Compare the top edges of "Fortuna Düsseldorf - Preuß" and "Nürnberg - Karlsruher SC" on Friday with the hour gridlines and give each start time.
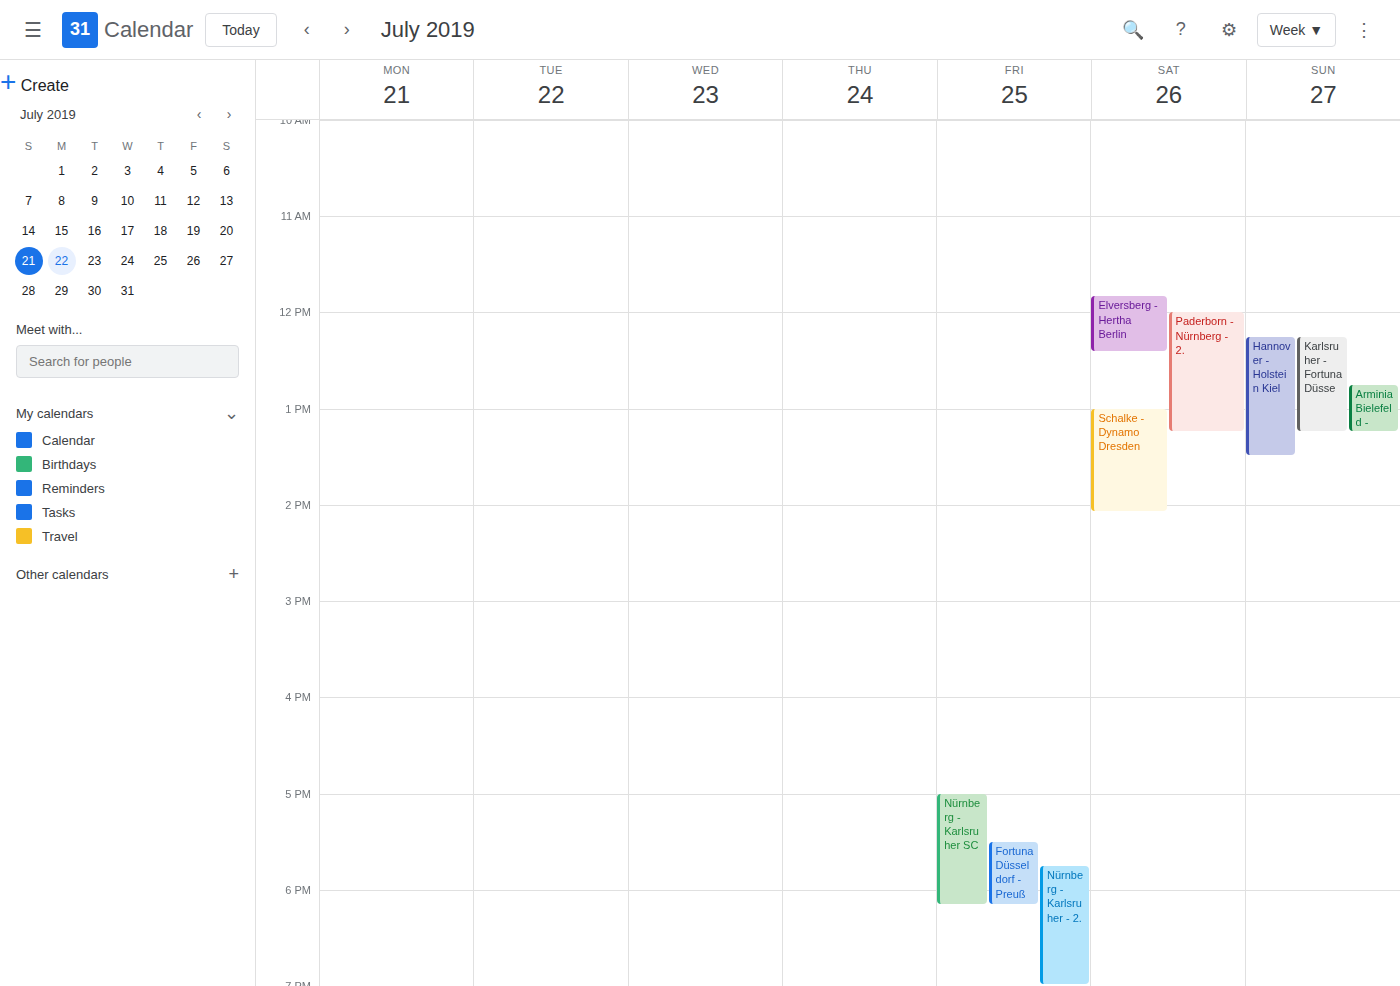
"Fortuna Düsseldorf - Preuß": 17:30, halfway between the 17:00 and 18:00 lines. "Nürnberg - Karlsruher SC": 17:00, exactly on the 17:00 line.